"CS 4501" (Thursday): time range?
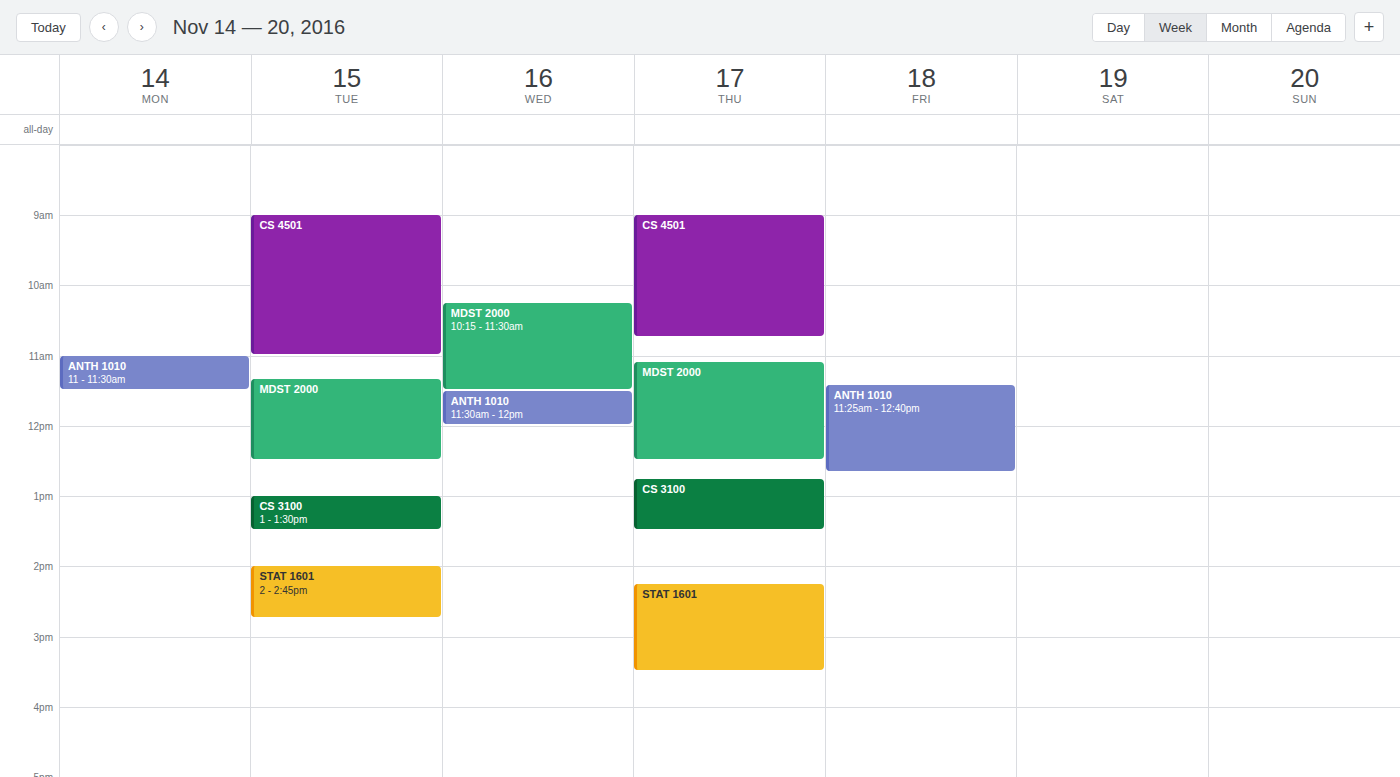
9:00 AM to 10:45 AM